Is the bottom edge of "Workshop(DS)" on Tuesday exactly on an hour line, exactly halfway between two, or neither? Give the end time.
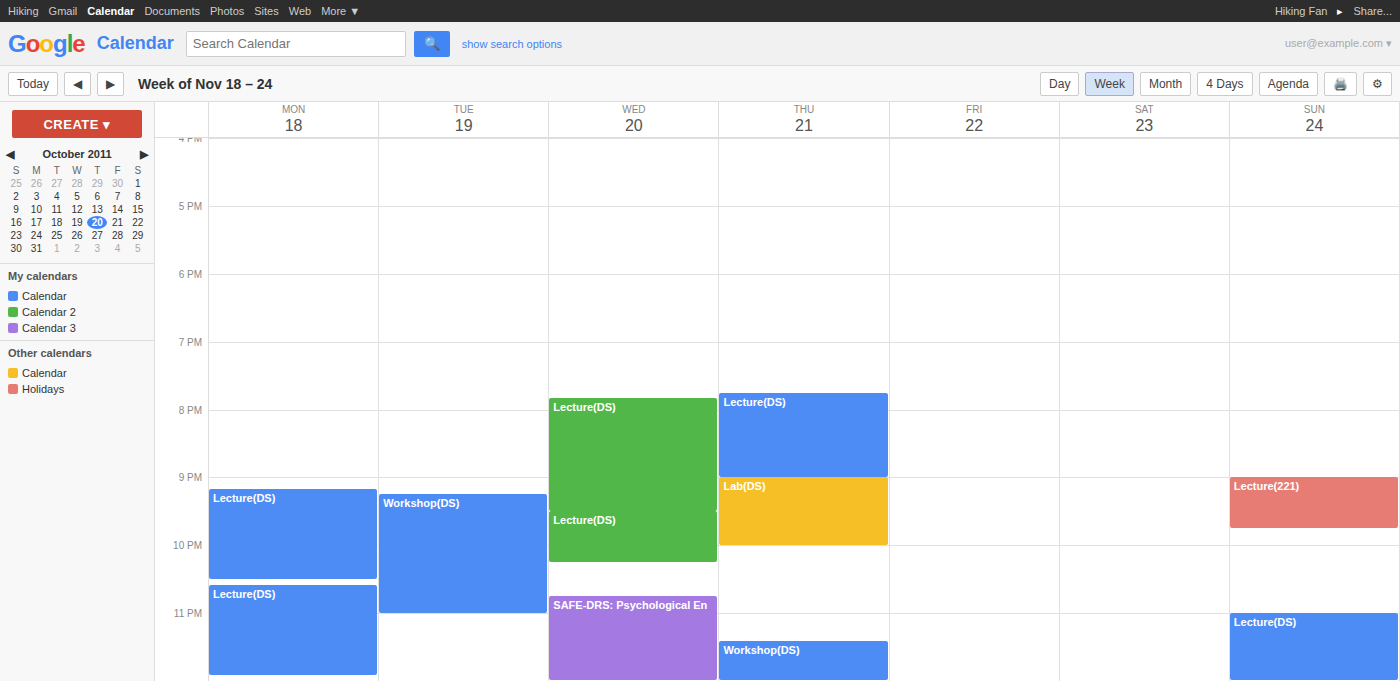
11:00 PM -- exactly on the 11 PM line.